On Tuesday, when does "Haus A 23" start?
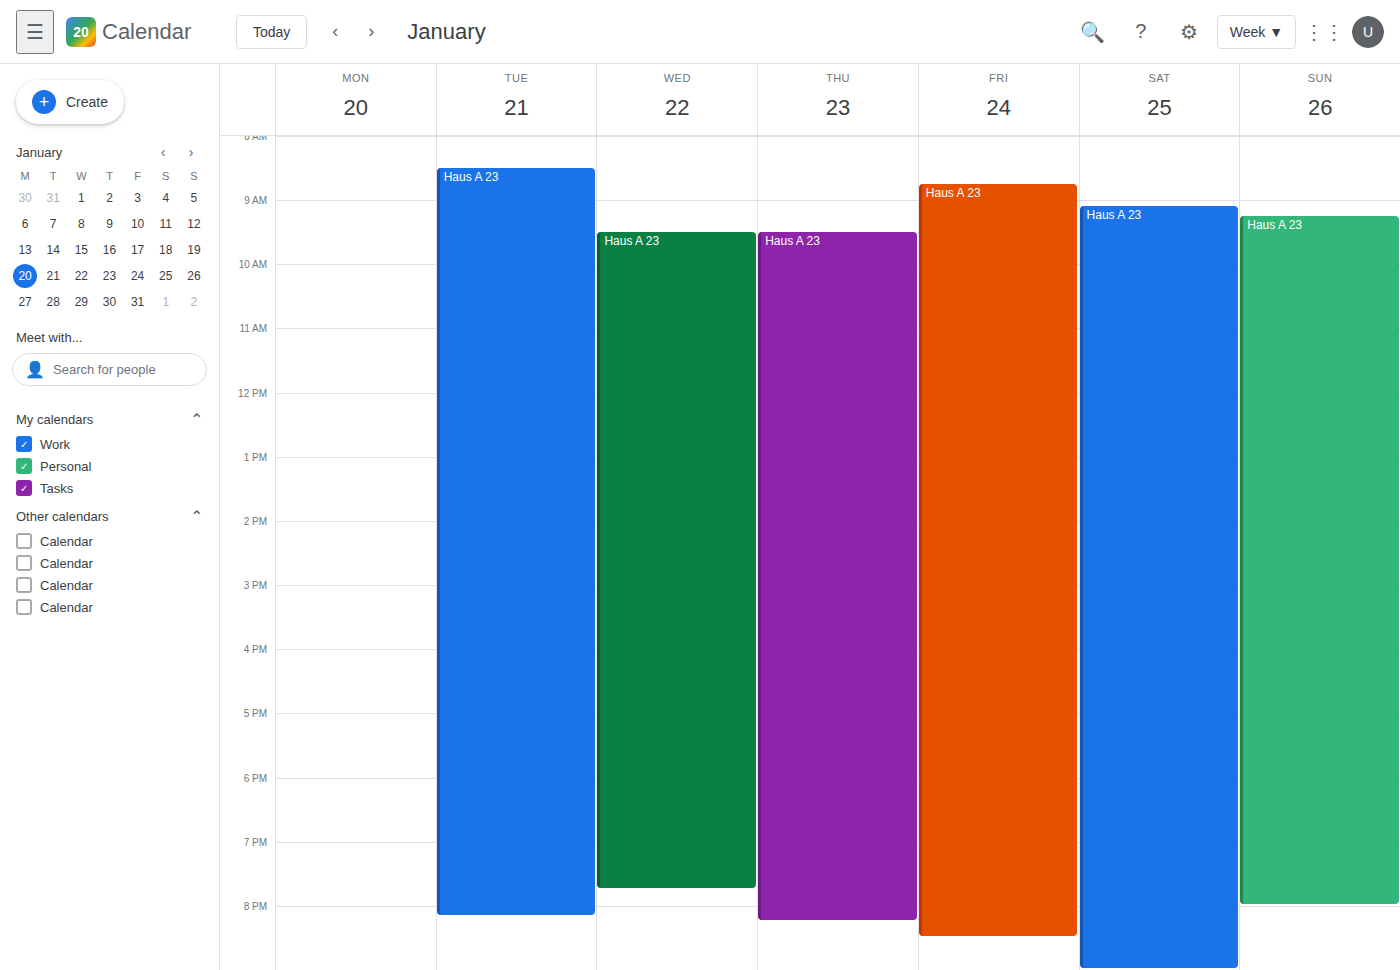
8:30 AM